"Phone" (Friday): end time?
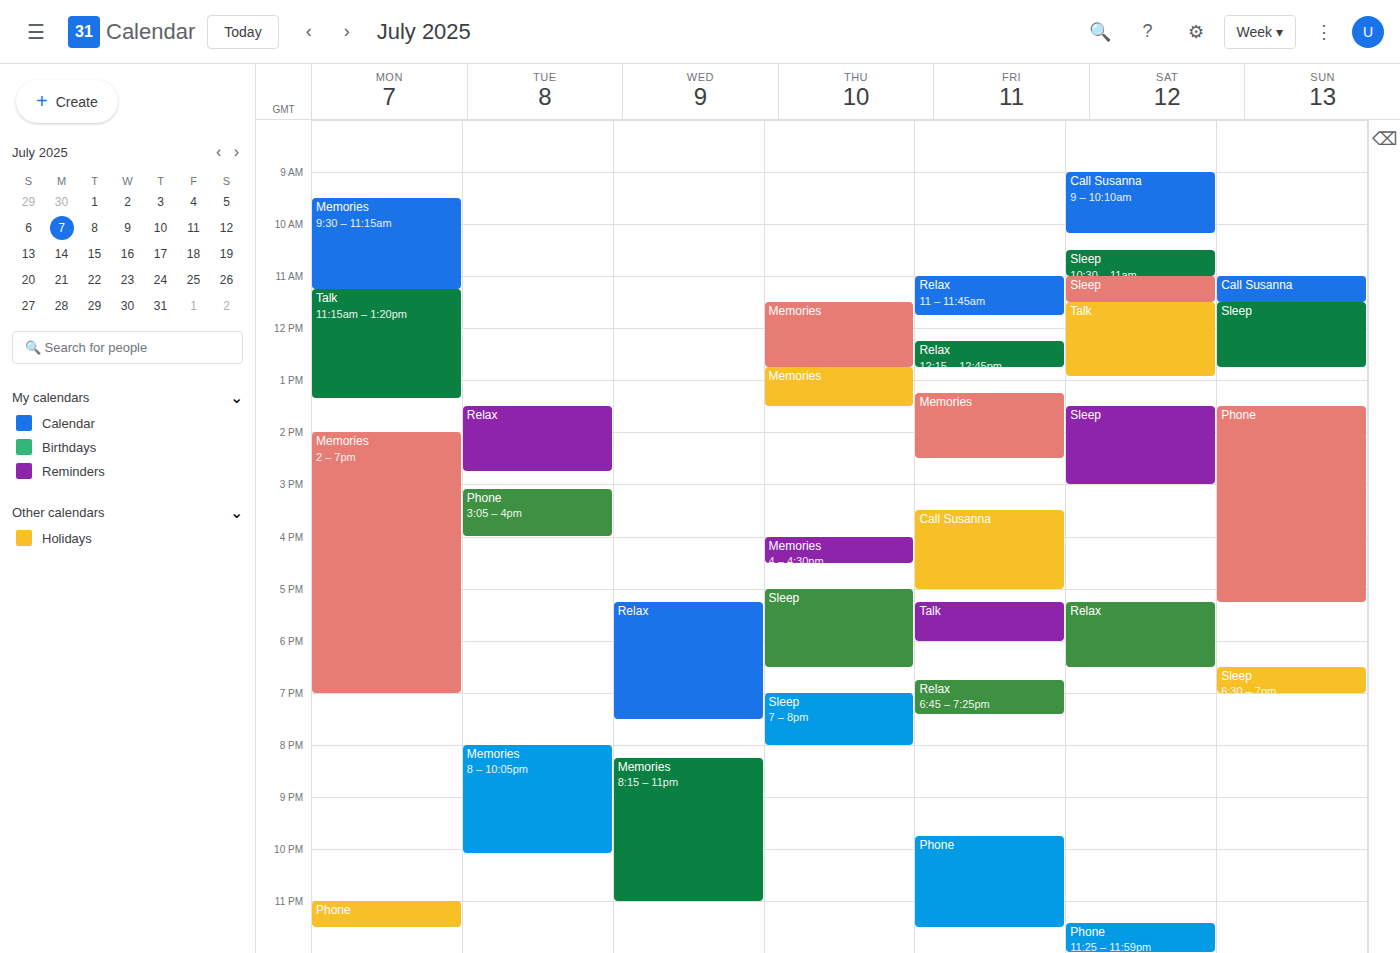
11:30 PM